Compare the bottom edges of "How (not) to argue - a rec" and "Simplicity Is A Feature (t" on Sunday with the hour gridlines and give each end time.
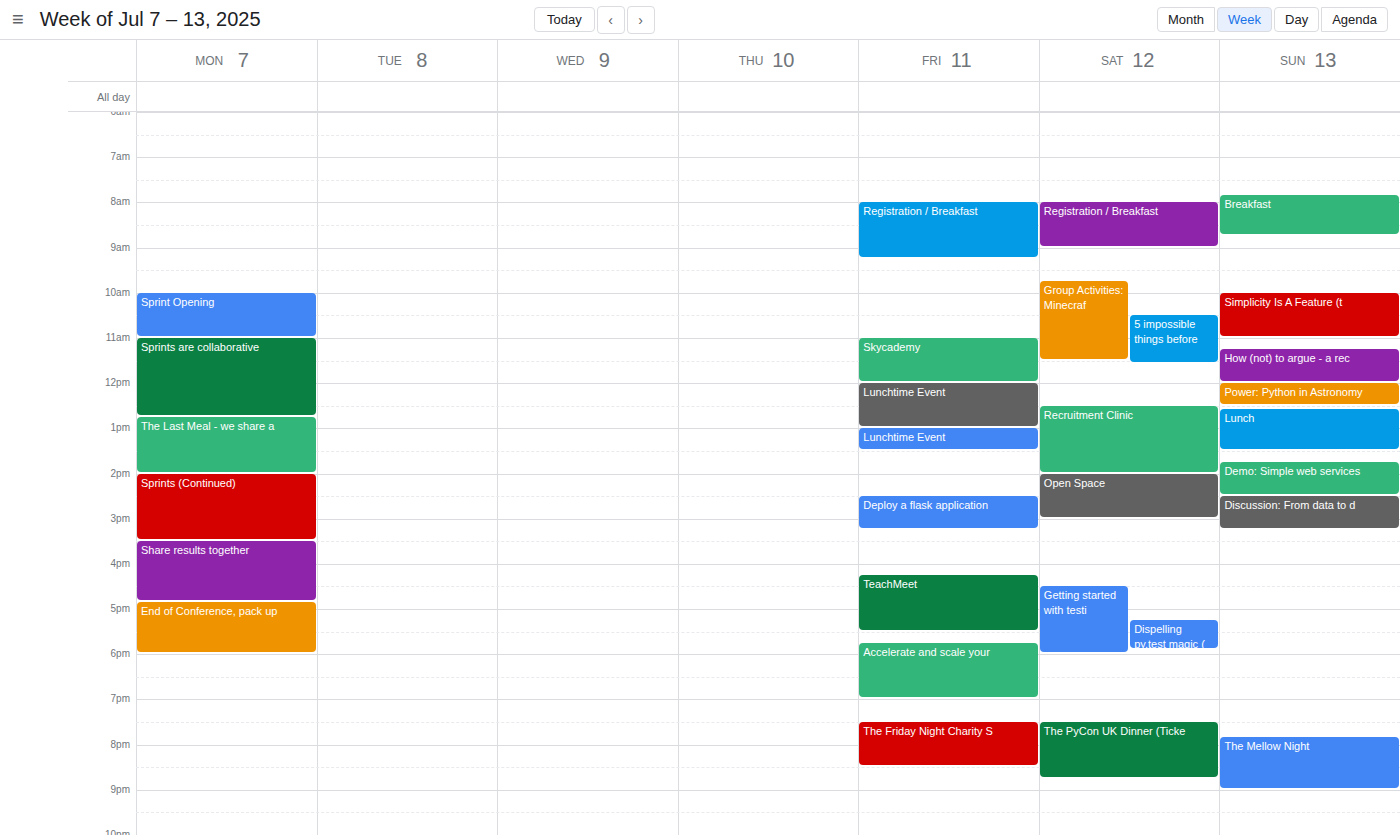
"How (not) to argue - a rec": 12:00 PM, exactly on the 12 PM line. "Simplicity Is A Feature (t": 11:00 AM, exactly on the 11 AM line.